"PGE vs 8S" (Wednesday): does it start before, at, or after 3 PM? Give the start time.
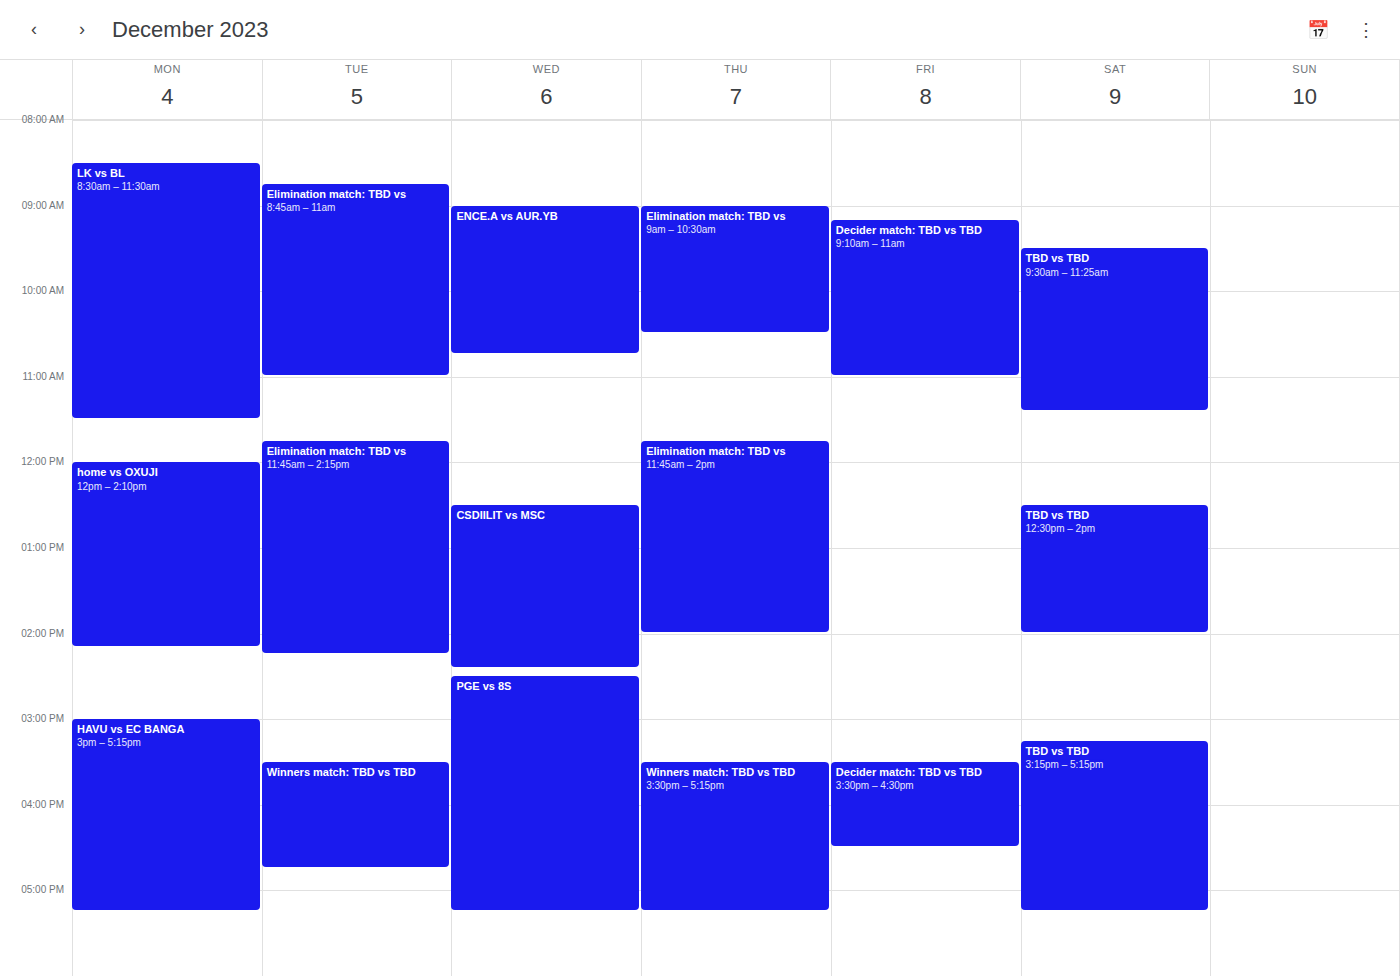
2:30 PM -- before 3 PM, 30 minutes above the 3 PM line.